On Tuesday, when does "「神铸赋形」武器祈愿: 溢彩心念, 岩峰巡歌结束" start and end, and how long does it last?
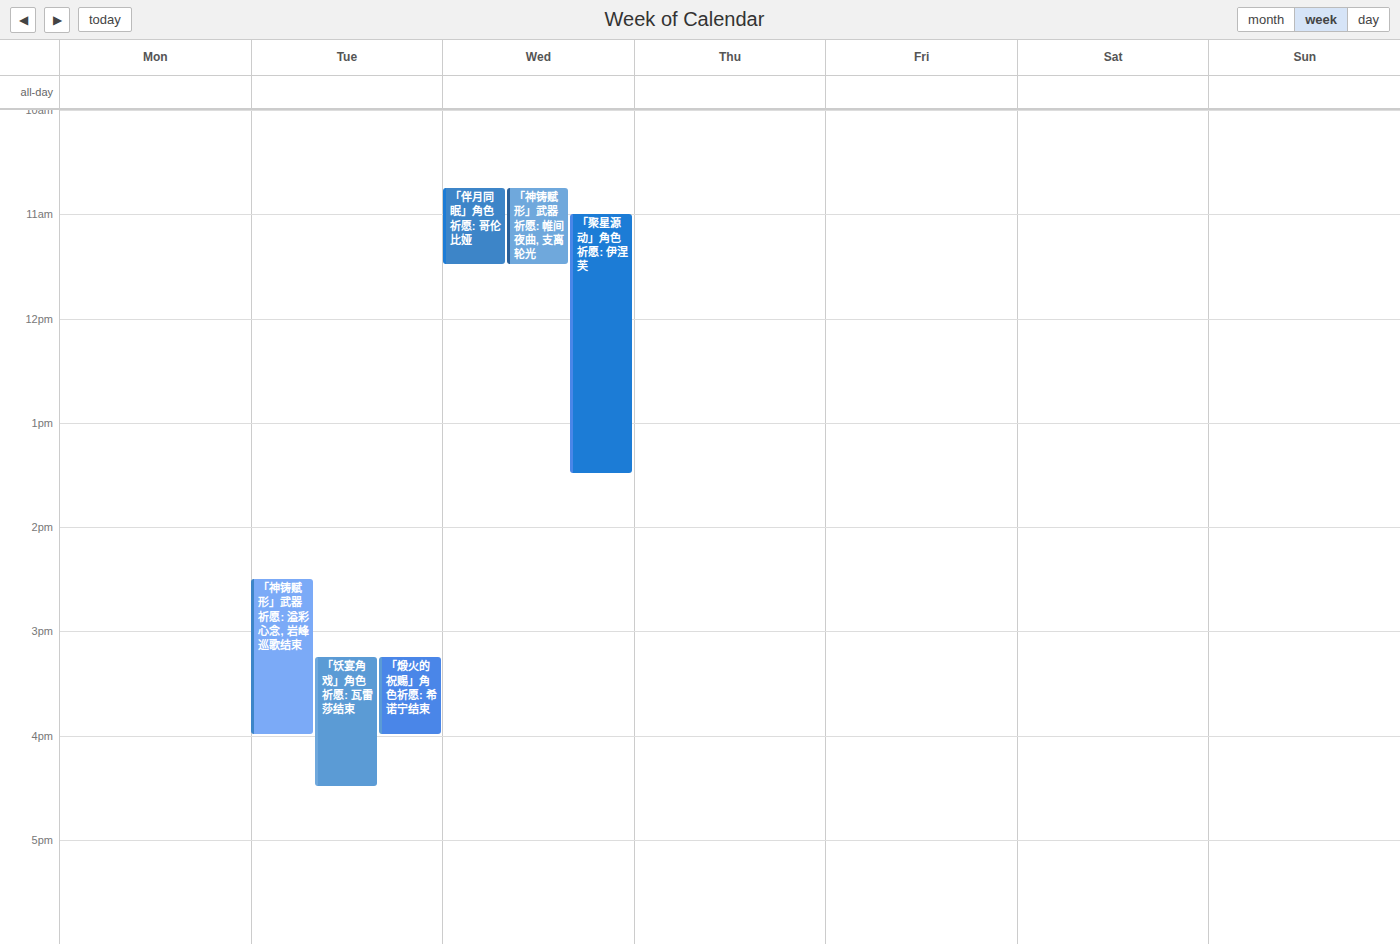
2:30 PM to 4:00 PM, 1 hour 30 minutes